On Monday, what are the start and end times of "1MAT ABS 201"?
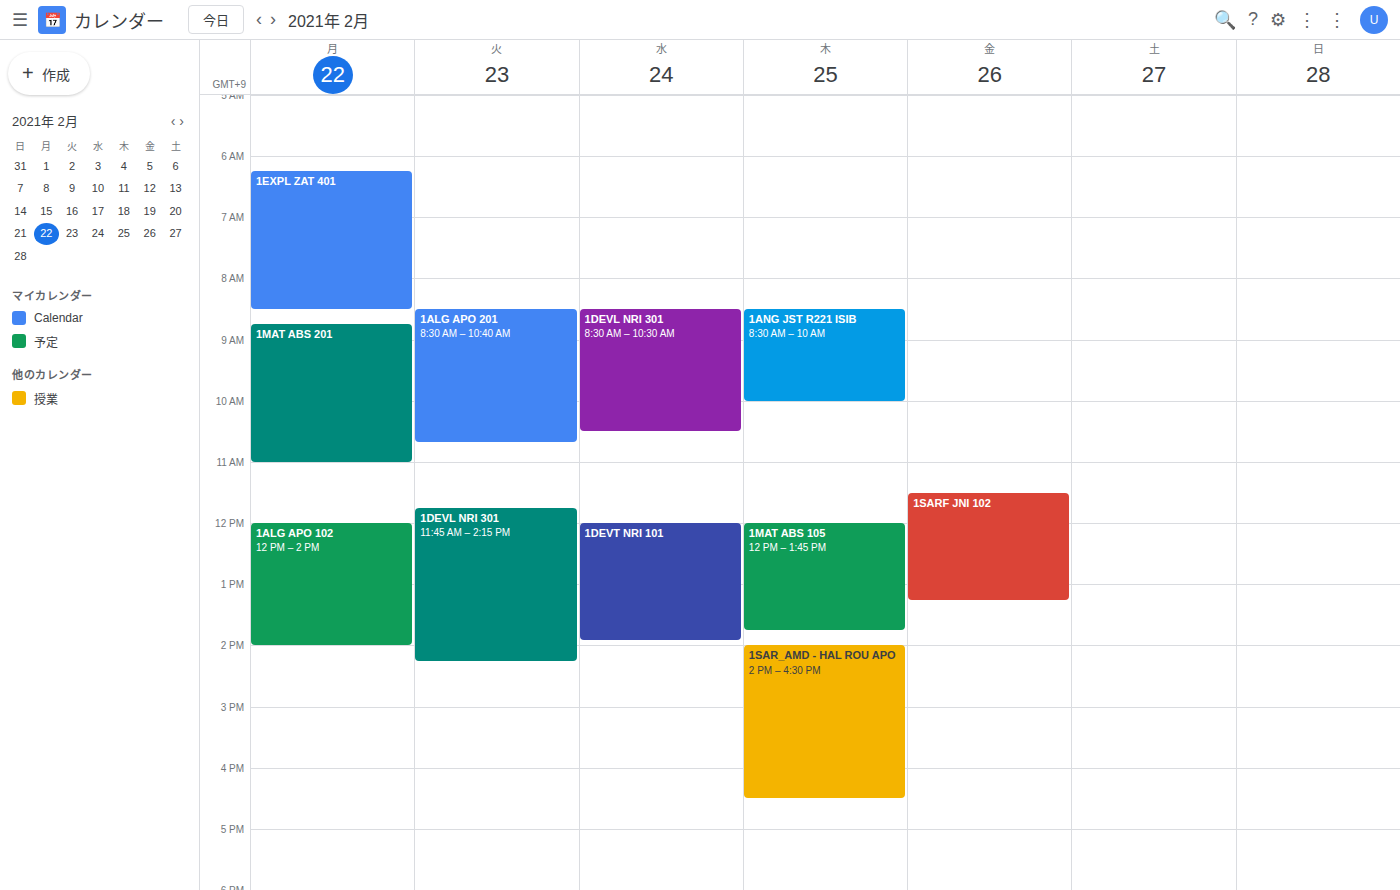
8:45 AM to 11:00 AM